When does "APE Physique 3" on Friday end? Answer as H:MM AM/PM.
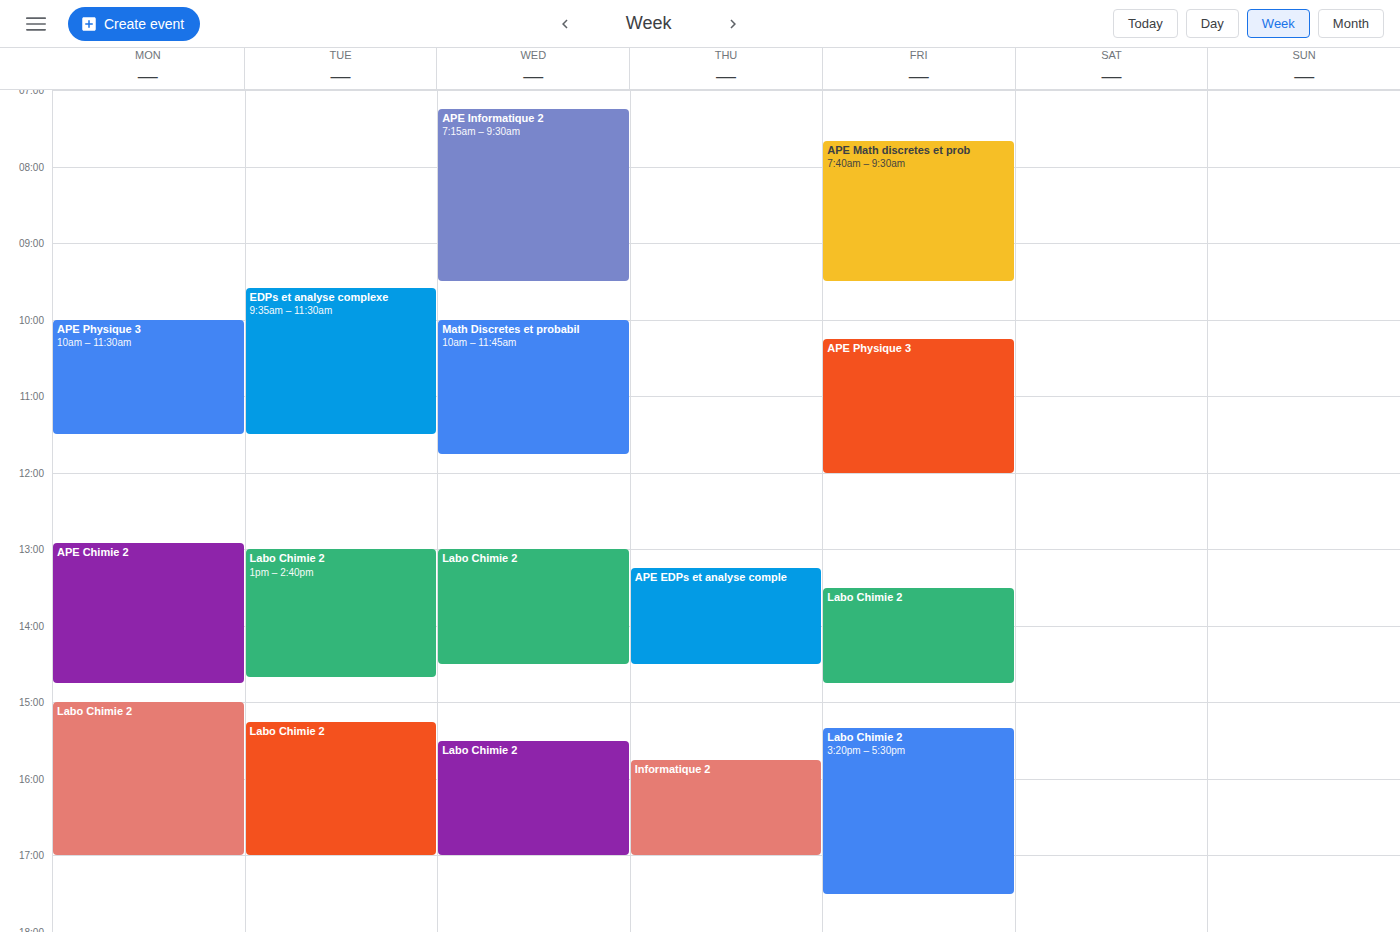
12:00 PM